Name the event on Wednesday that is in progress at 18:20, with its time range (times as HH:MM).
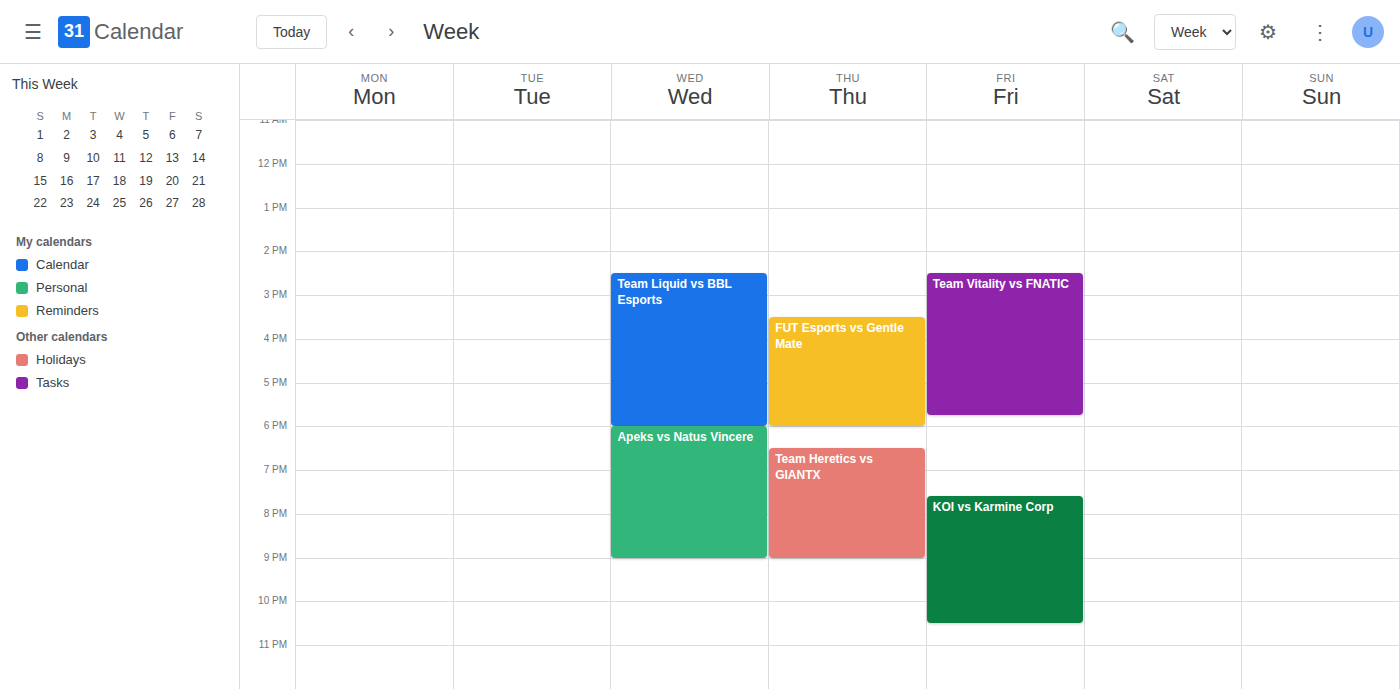
"Apeks vs Natus Vincere", 18:00 to 21:00